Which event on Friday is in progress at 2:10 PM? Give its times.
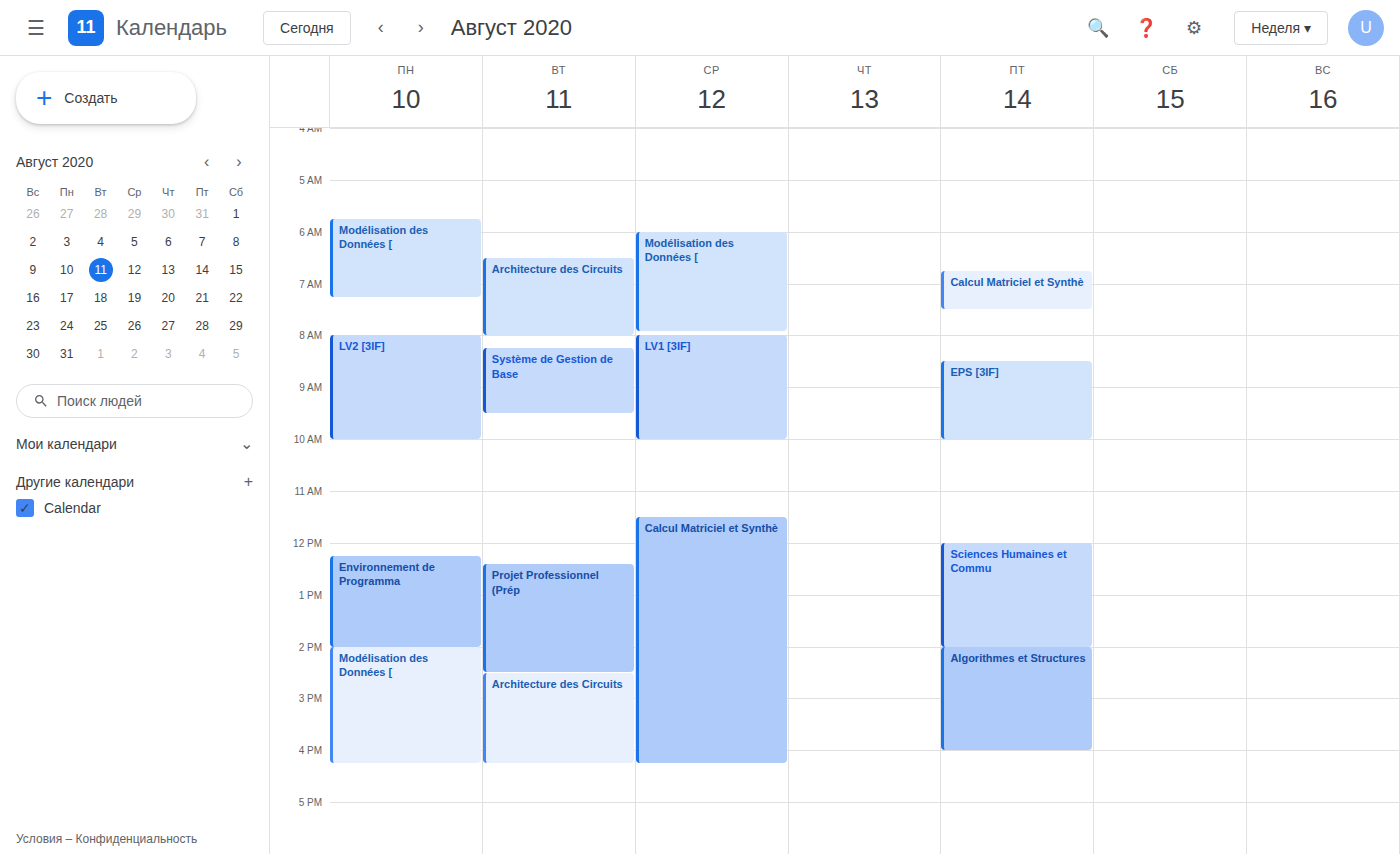
"Algorithmes et Structures", 2:00 PM to 4:00 PM